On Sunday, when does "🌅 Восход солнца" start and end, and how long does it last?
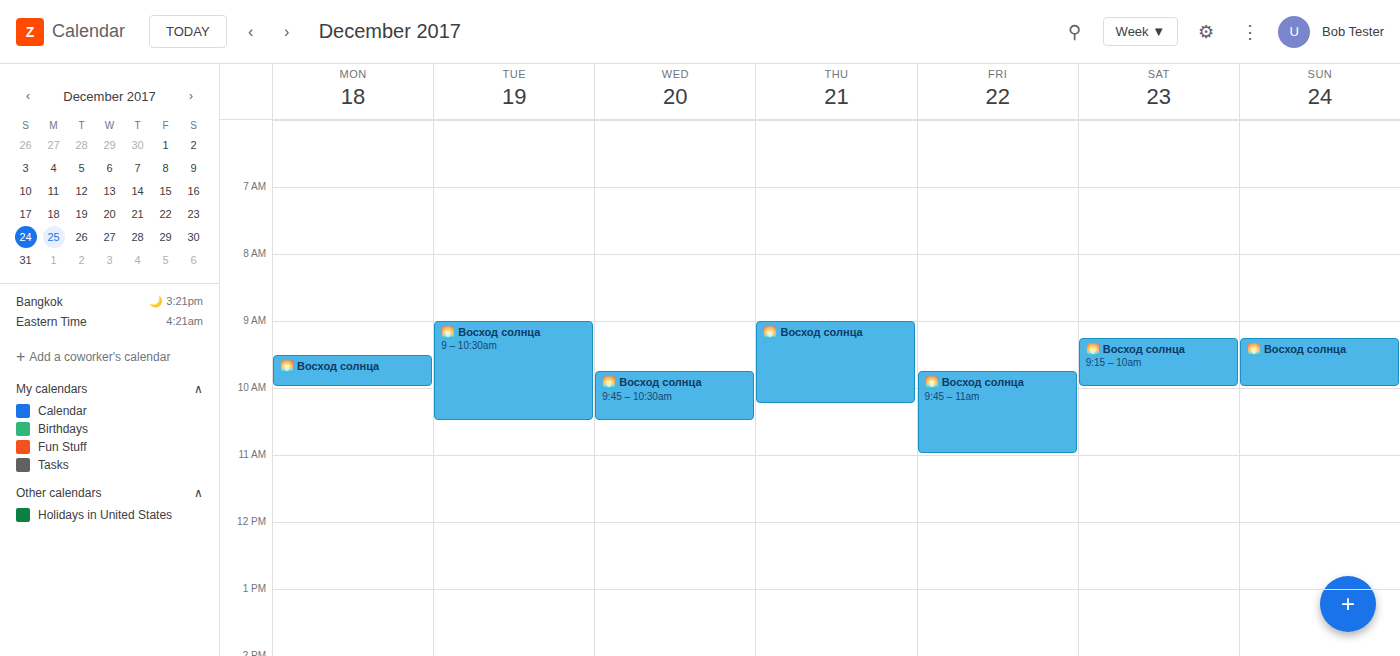
9:15 AM to 10:00 AM, 45 minutes